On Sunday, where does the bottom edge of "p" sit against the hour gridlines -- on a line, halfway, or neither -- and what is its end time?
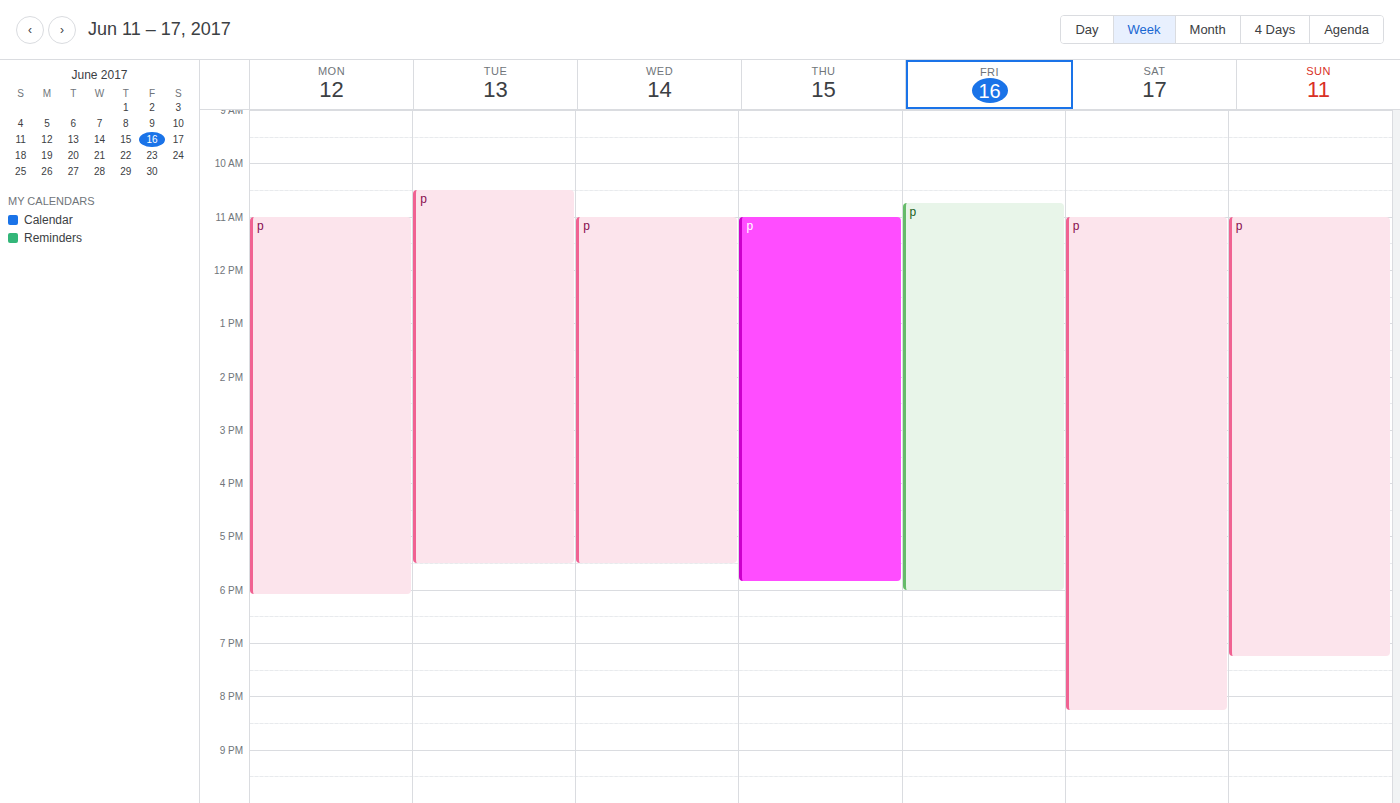
7:15 PM -- neither: a quarter of the way from the 7 PM line to the 8 PM line.